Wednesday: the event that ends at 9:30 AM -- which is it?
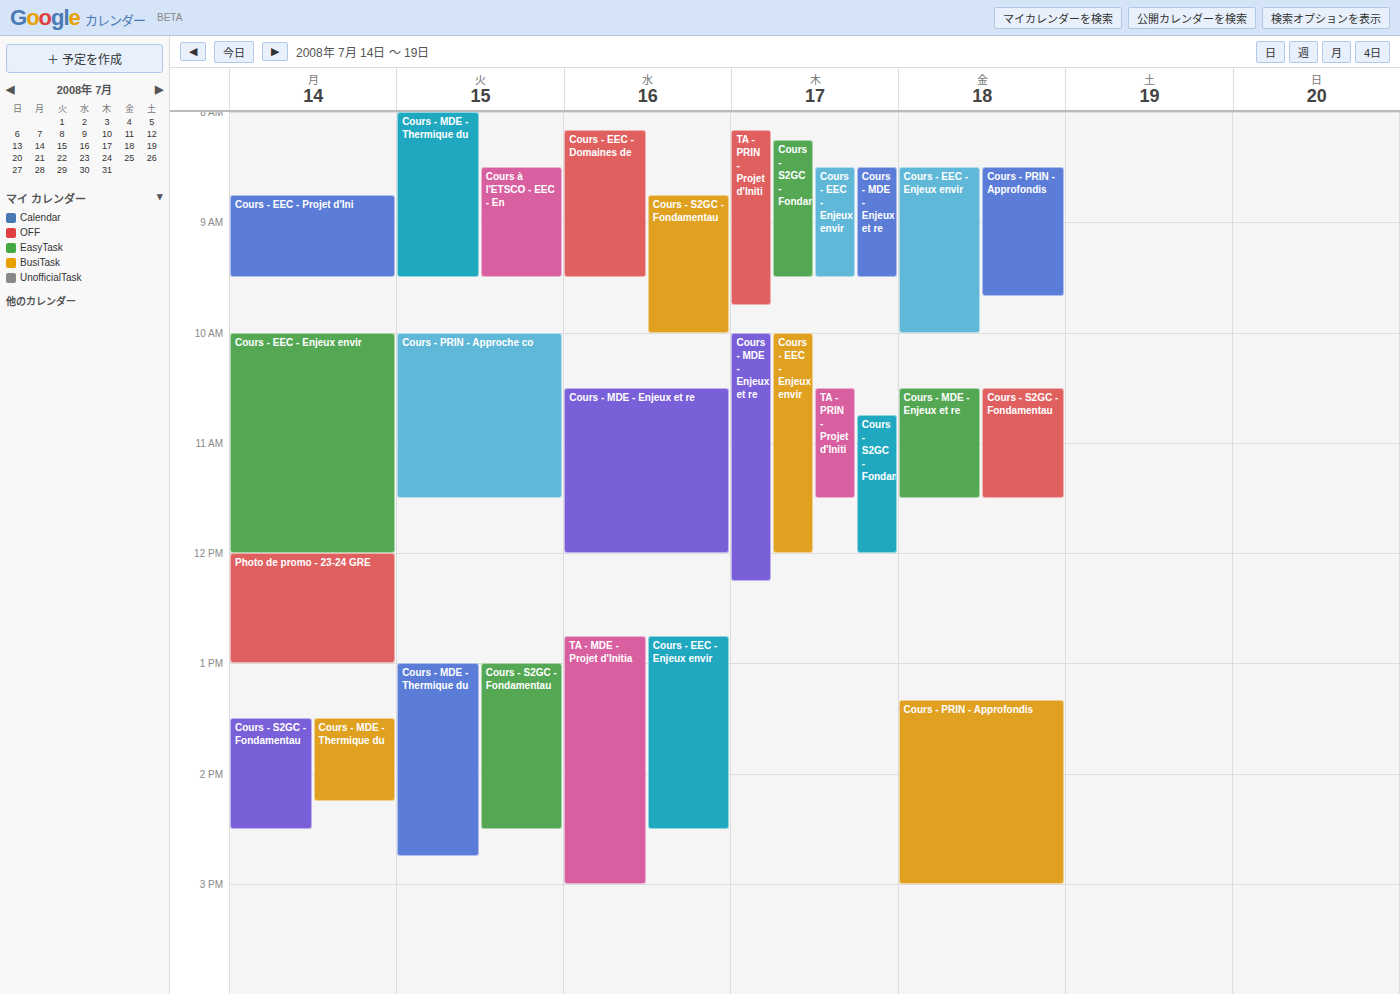
"Cours - EEC - Domaines de"